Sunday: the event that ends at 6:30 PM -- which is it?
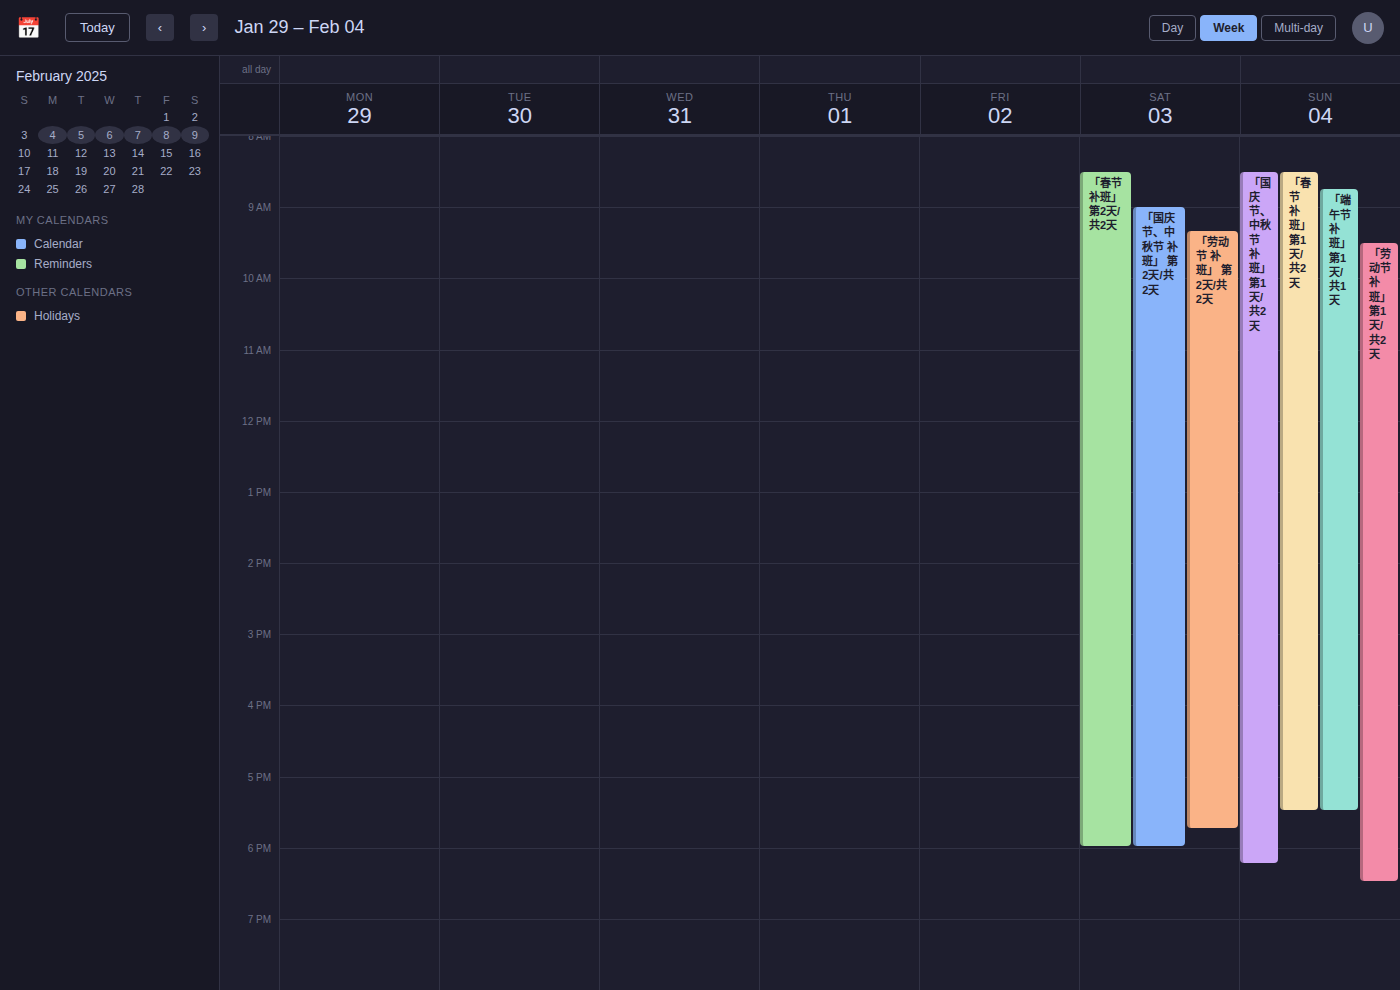
"「劳动节 补班」 第1天/共2天"